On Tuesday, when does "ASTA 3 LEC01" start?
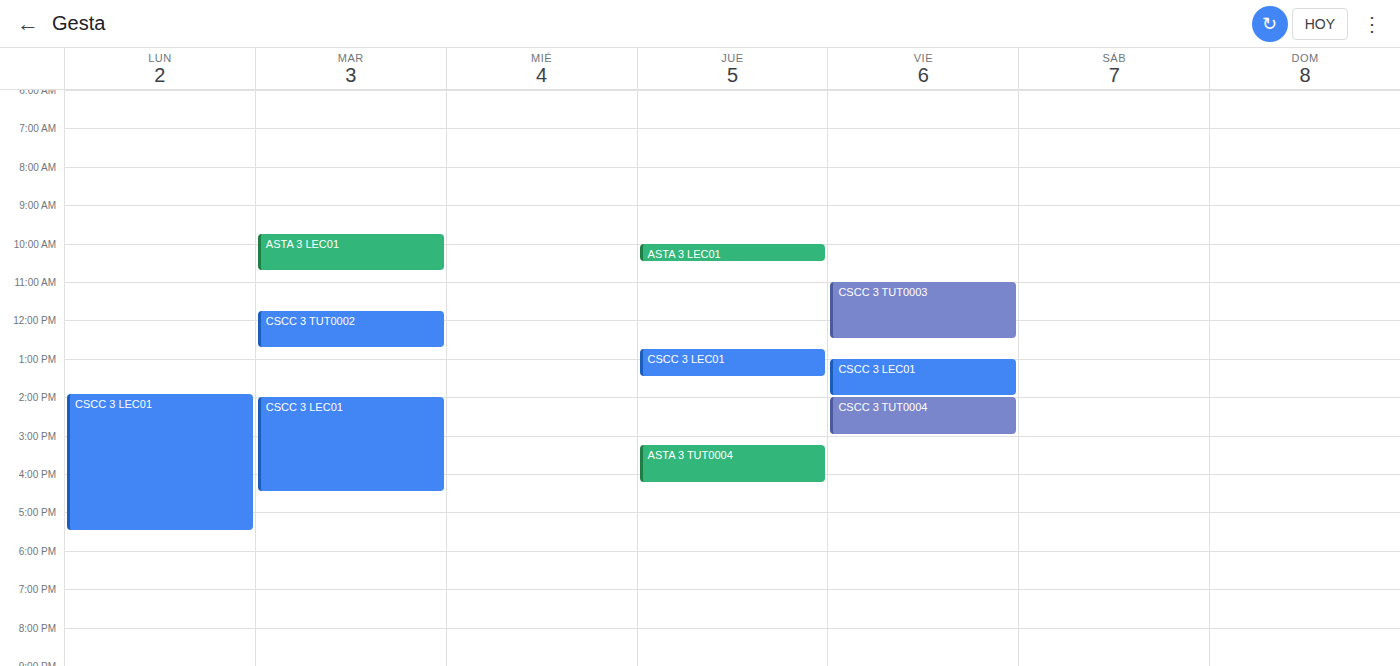
9:45 AM